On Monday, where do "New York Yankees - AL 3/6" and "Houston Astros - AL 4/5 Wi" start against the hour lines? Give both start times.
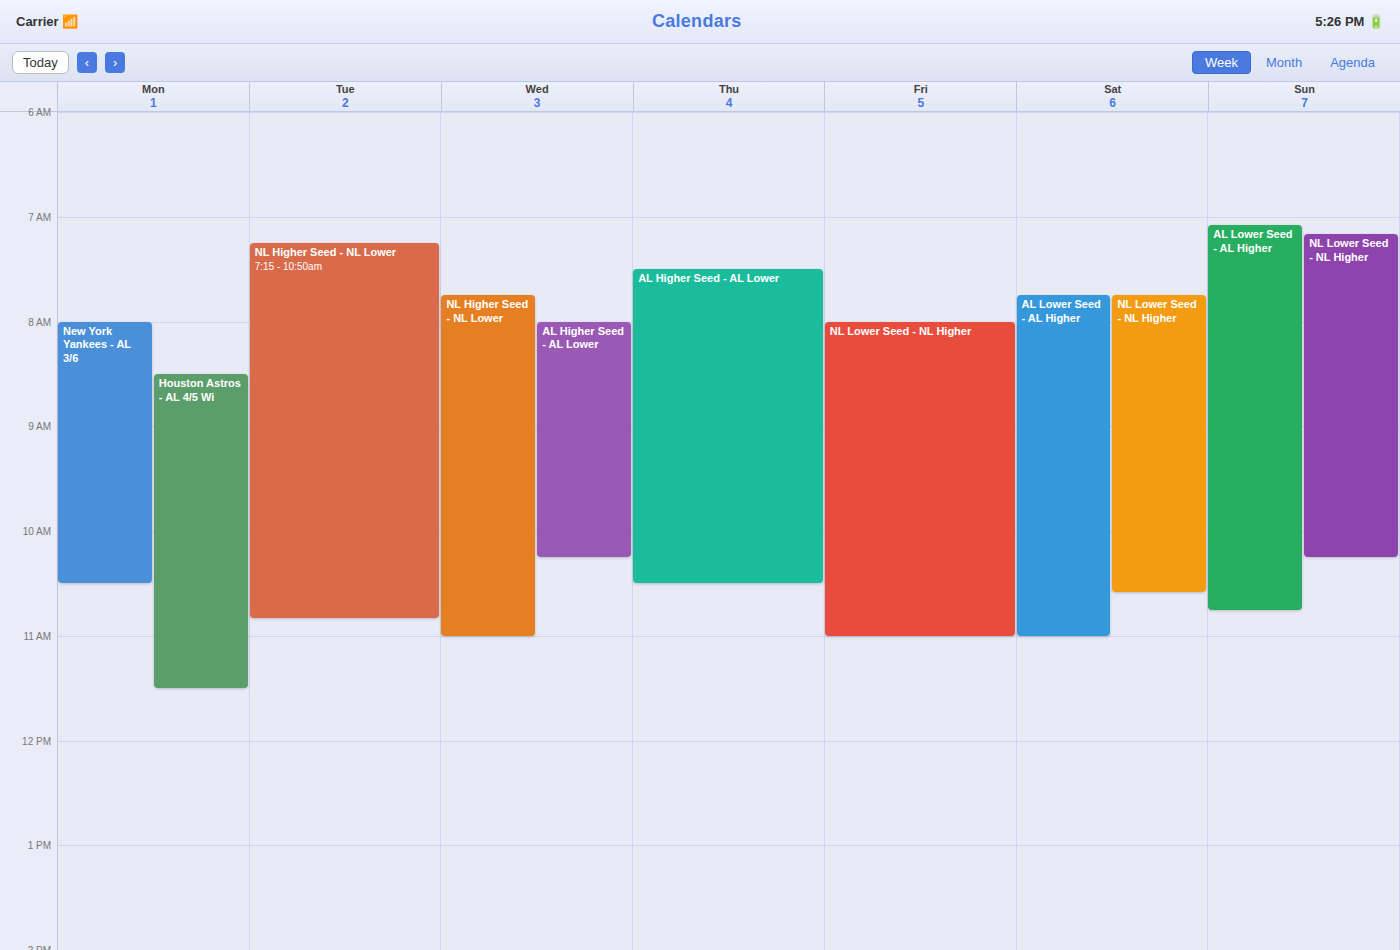
"New York Yankees - AL 3/6": 08:00, exactly on the 08:00 line. "Houston Astros - AL 4/5 Wi": 08:30, halfway between the 08:00 and 09:00 lines.